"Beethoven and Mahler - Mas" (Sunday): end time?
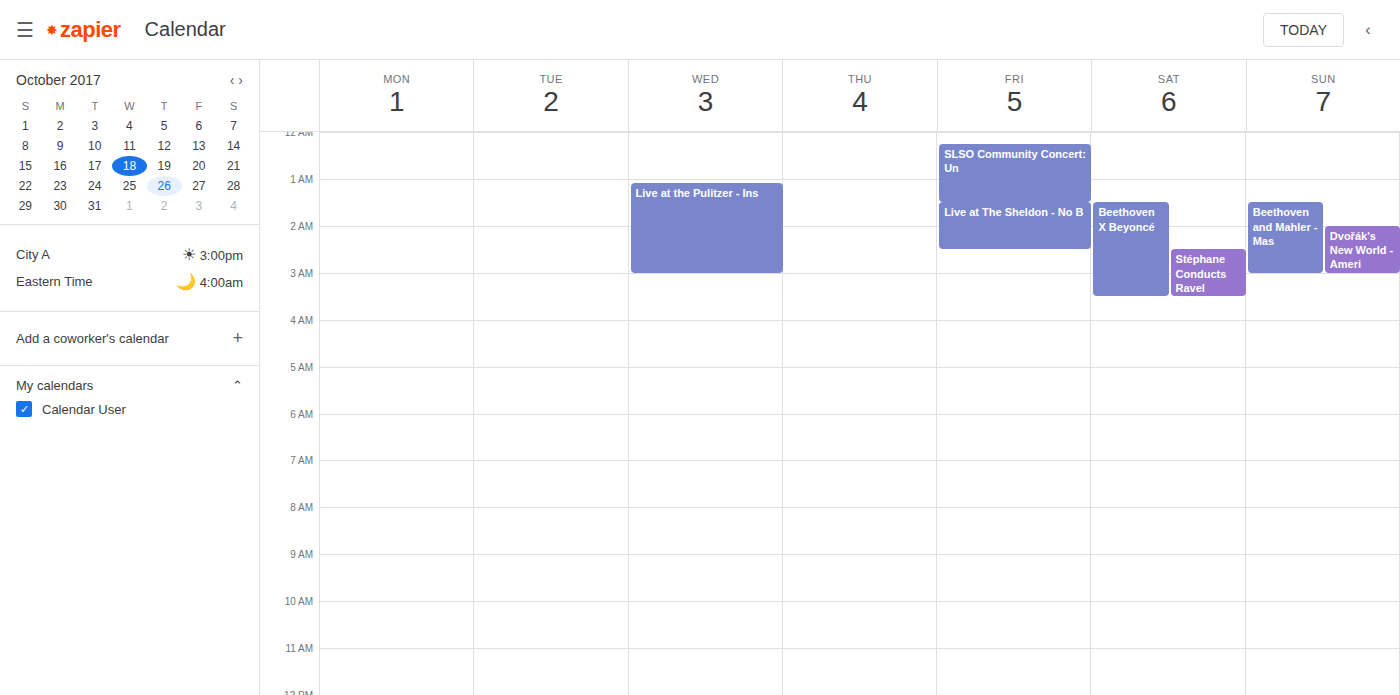
3:00 AM